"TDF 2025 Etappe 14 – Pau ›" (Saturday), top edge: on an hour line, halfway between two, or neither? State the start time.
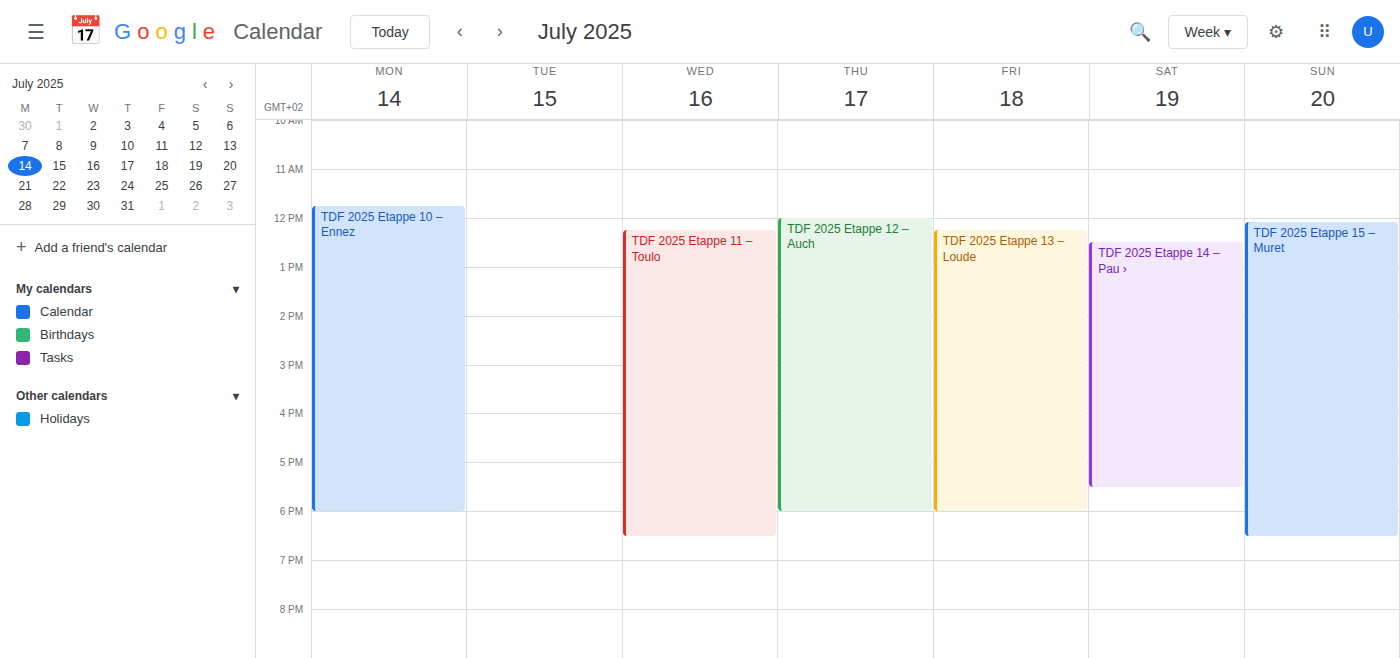
12:30 PM -- halfway between the 12 PM and 1 PM lines.